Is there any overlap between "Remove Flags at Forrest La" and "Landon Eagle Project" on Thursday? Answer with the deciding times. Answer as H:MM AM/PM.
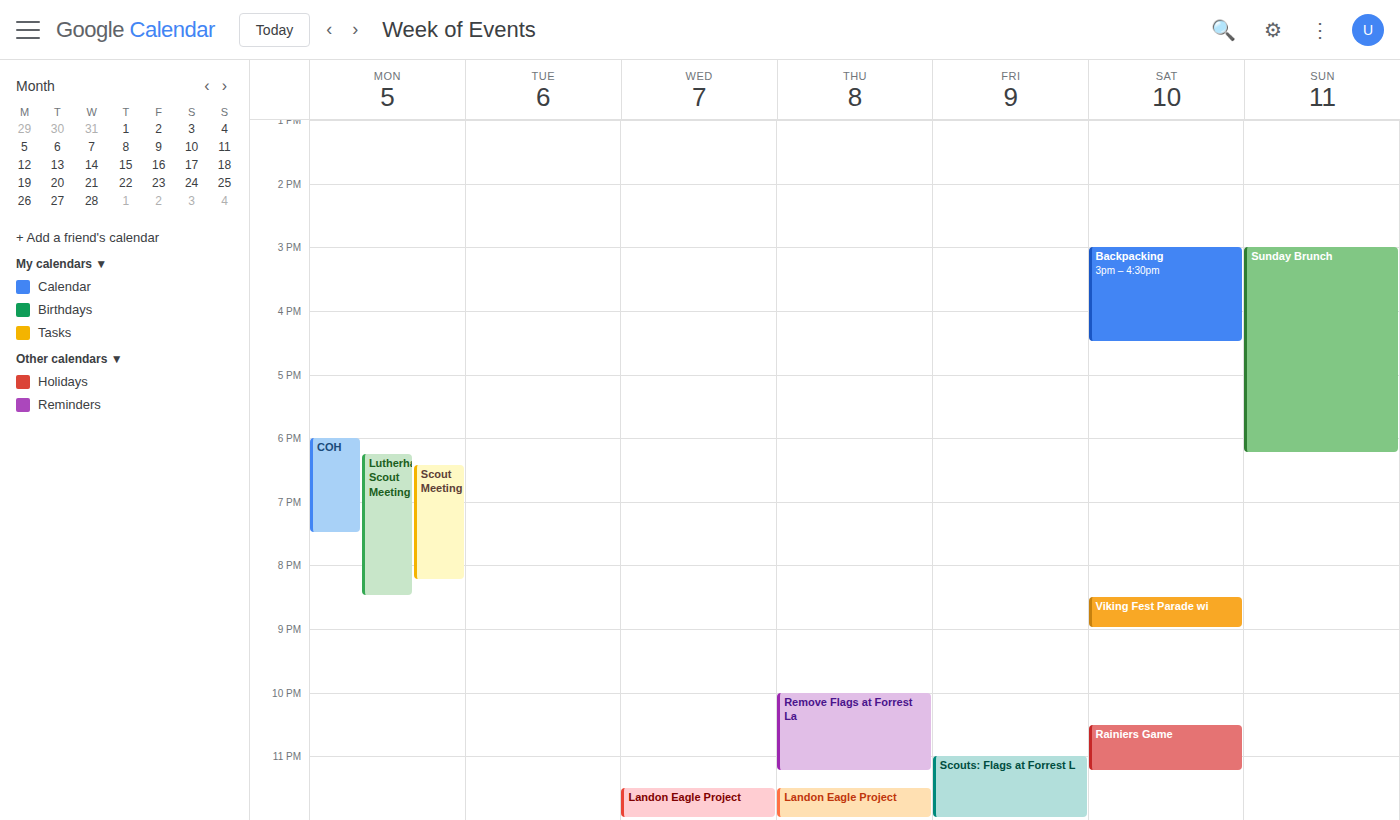
"Remove Flags at Forrest La" ends at 11:15 PM and "Landon Eagle Project" starts at 11:30 PM -- no overlap.